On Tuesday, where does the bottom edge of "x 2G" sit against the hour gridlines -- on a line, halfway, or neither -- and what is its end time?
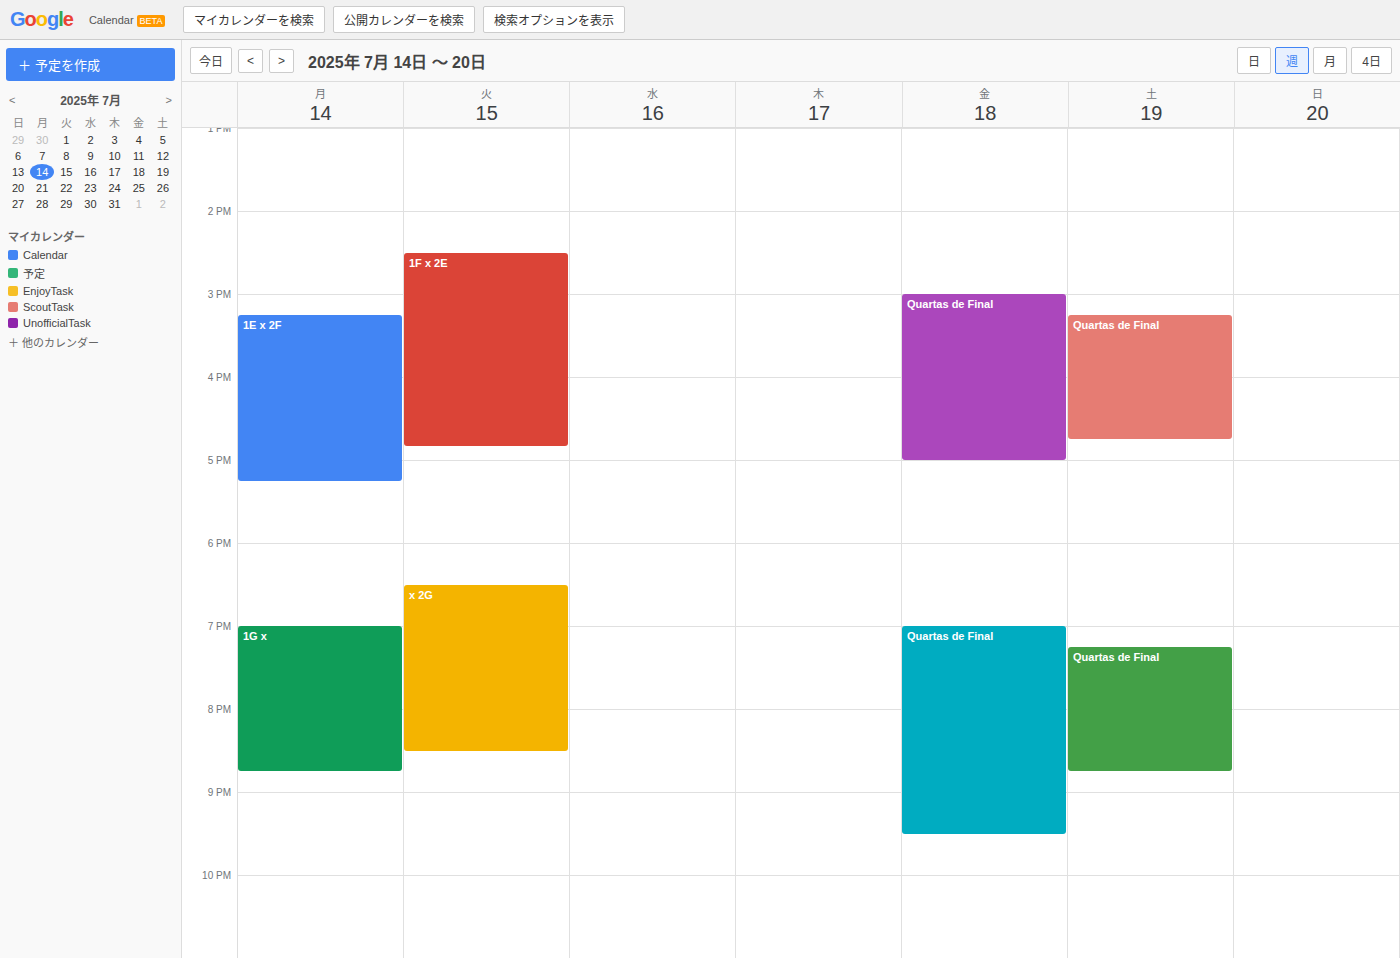
8:30 PM -- halfway between the 8 PM and 9 PM lines.